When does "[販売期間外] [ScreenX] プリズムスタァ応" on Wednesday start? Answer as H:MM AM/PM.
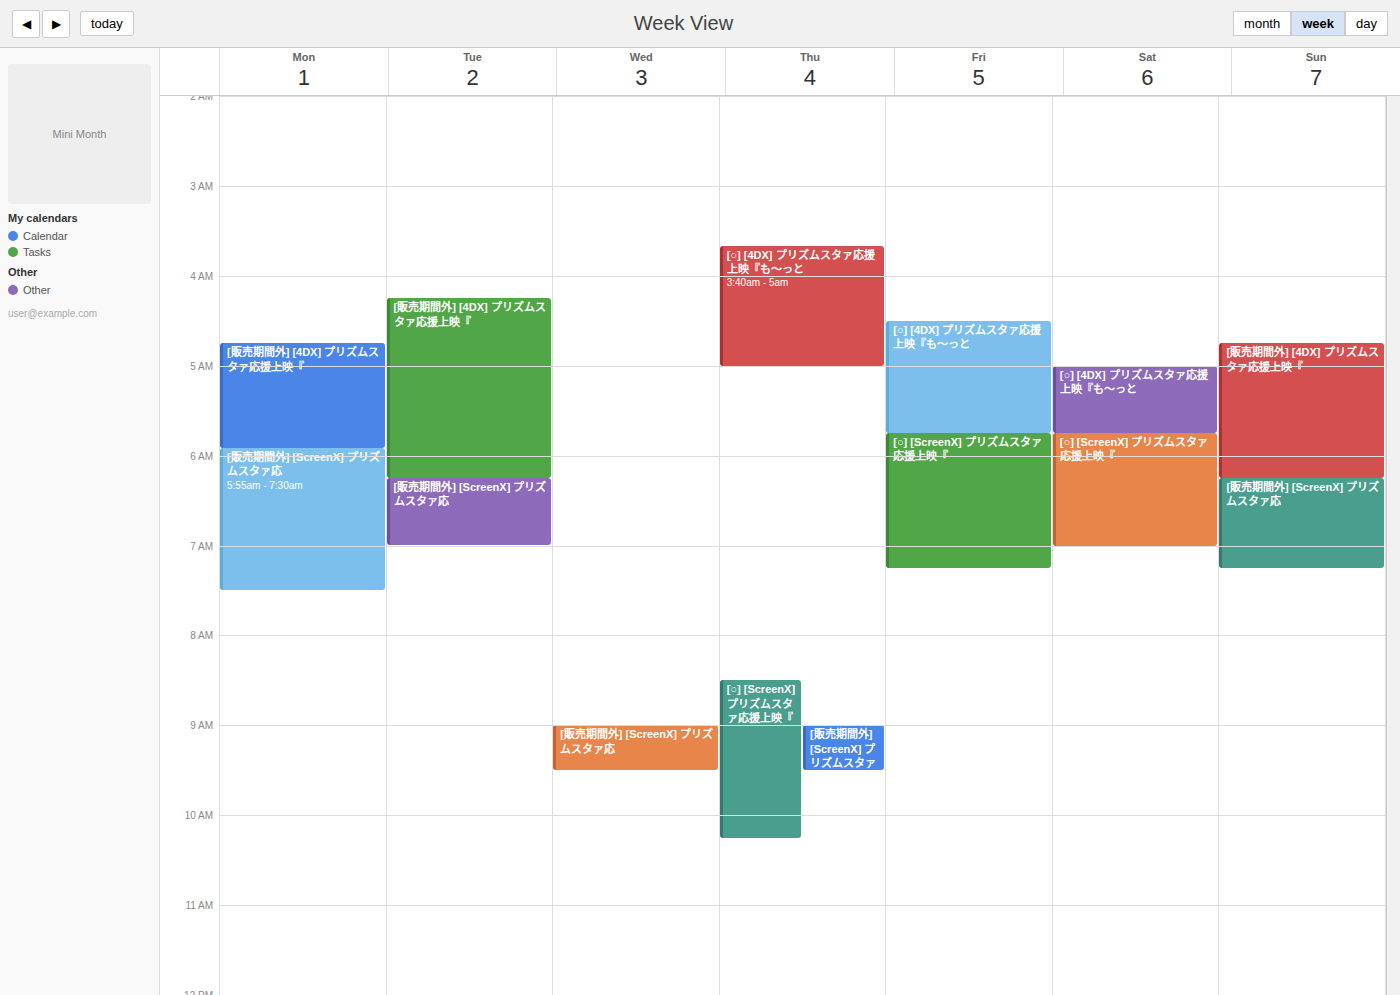
9:00 AM